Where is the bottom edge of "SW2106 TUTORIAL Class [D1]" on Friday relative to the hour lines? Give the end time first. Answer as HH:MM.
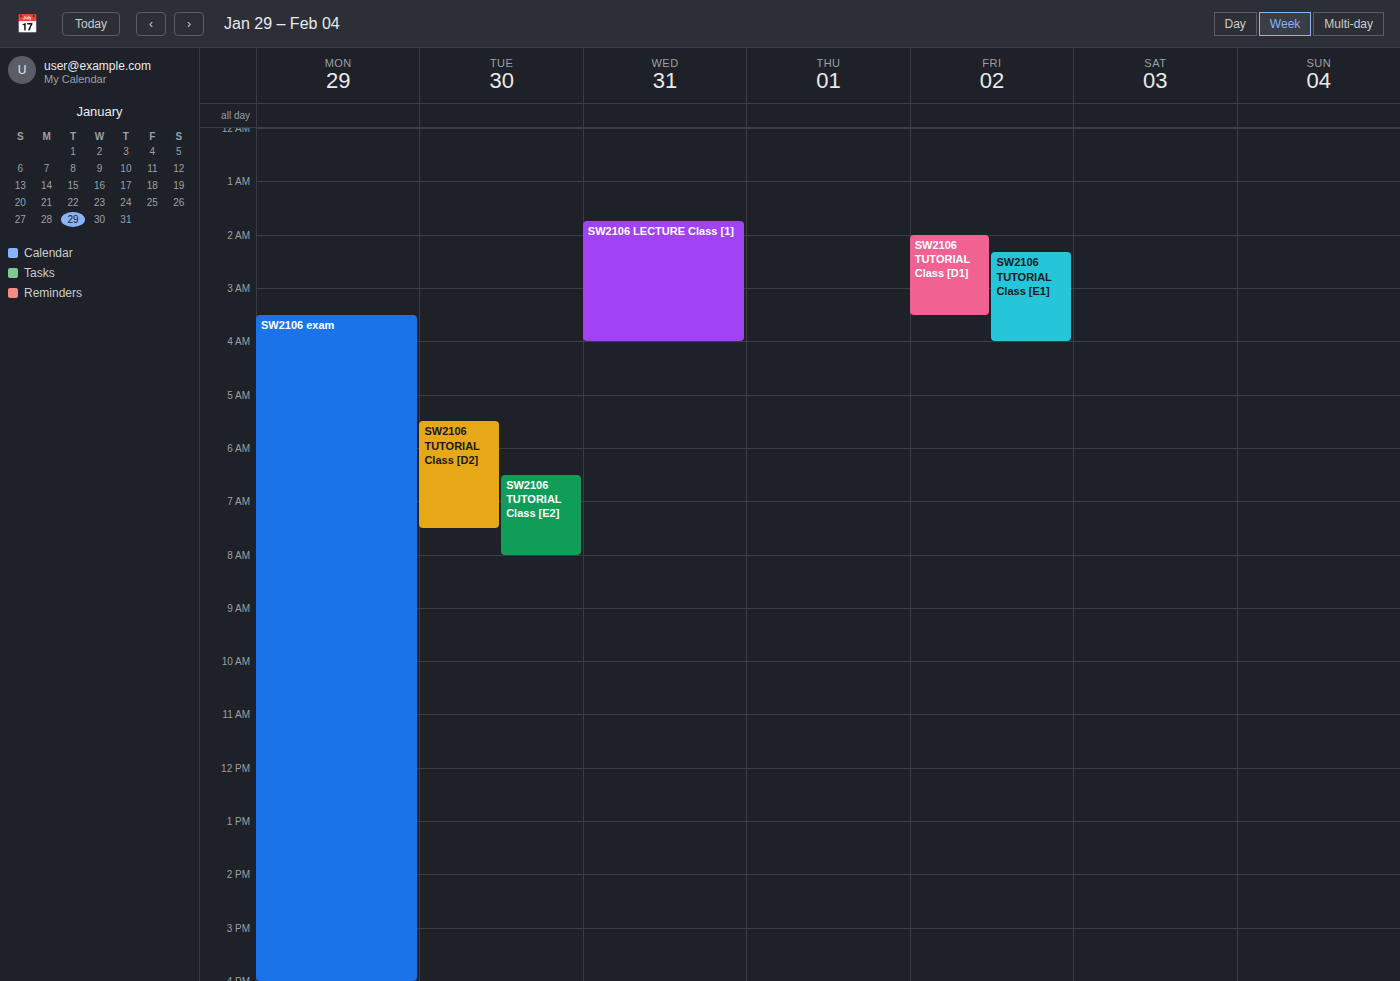
03:30 -- halfway between the 03:00 and 04:00 lines.